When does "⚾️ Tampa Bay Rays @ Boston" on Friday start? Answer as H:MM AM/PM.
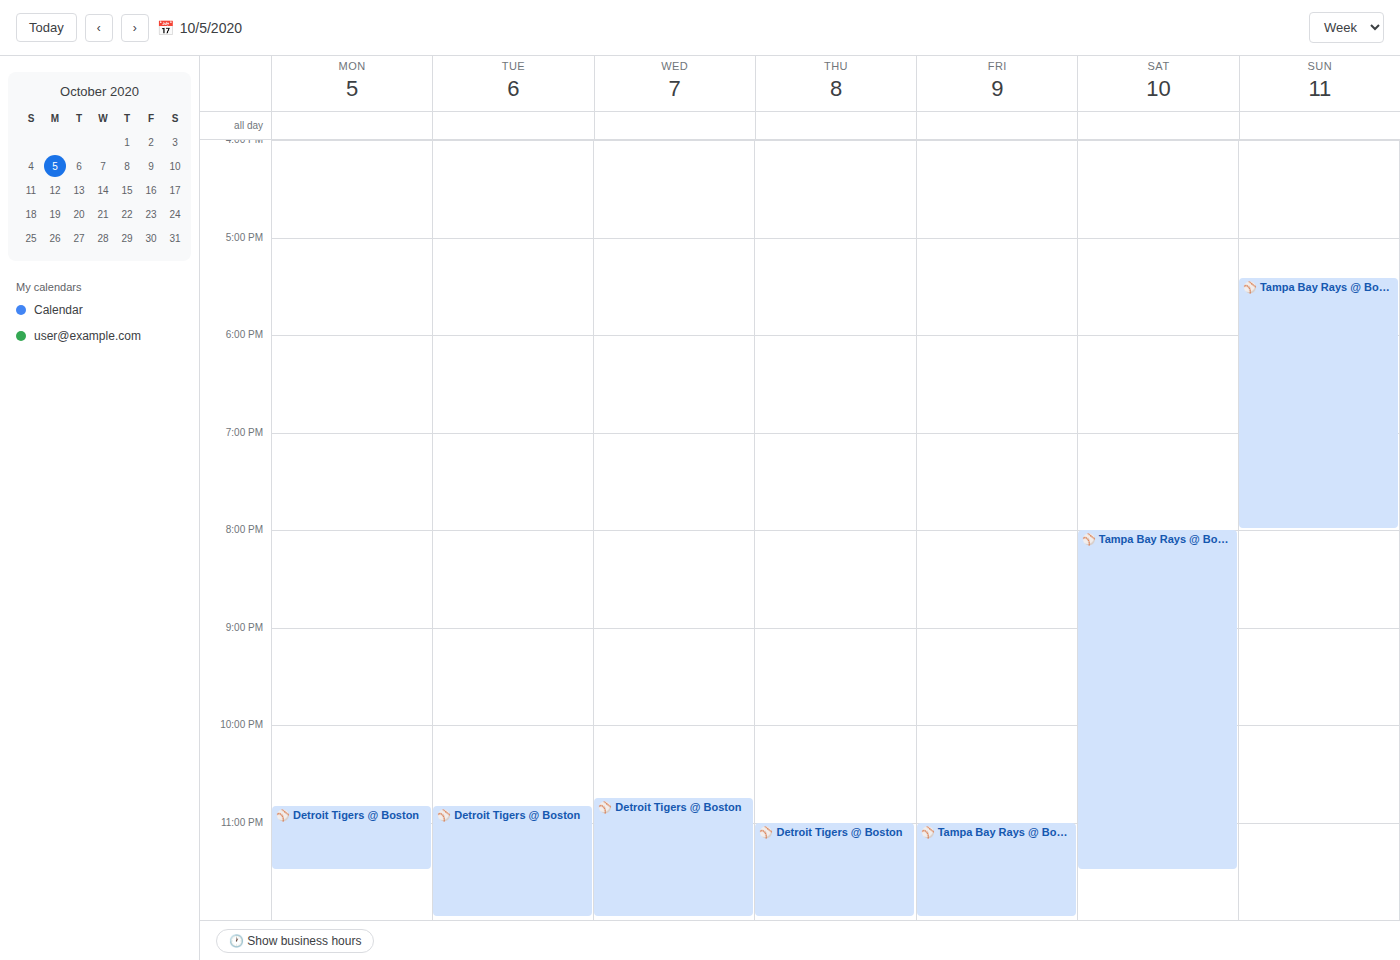
11:00 PM